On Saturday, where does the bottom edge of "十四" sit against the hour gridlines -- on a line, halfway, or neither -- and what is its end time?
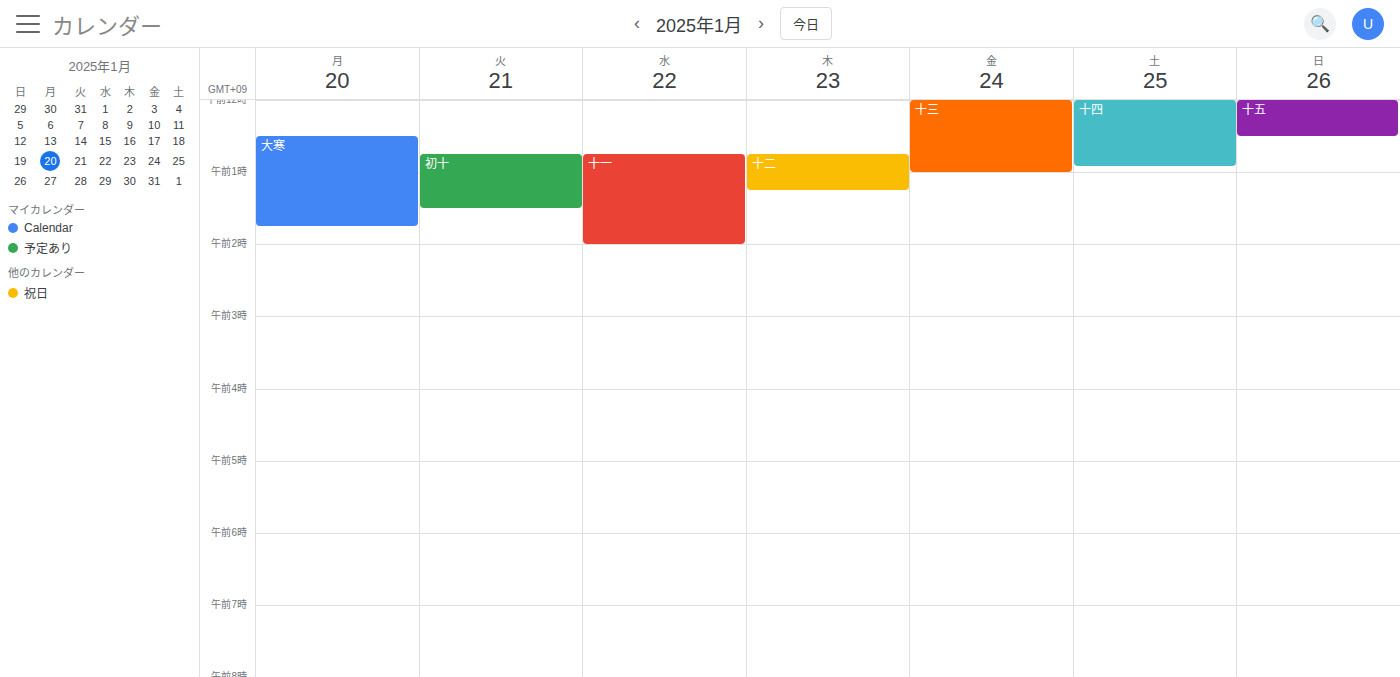
12:55 AM -- neither: 55 minutes below the 12 AM line and 5 minutes above the 1 AM line.